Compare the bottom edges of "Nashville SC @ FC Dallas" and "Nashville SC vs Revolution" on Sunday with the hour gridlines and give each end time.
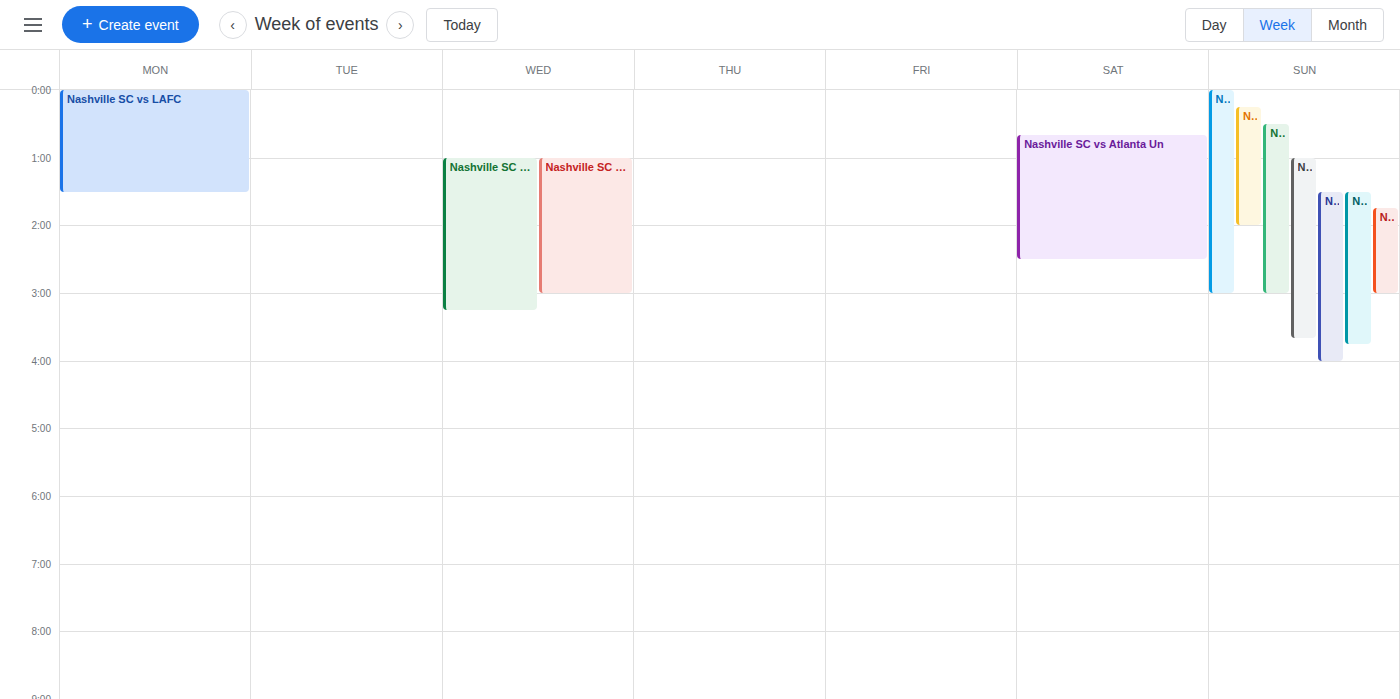
"Nashville SC @ FC Dallas": 4:00 AM, exactly on the 4 AM line. "Nashville SC vs Revolution": 3:00 AM, exactly on the 3 AM line.